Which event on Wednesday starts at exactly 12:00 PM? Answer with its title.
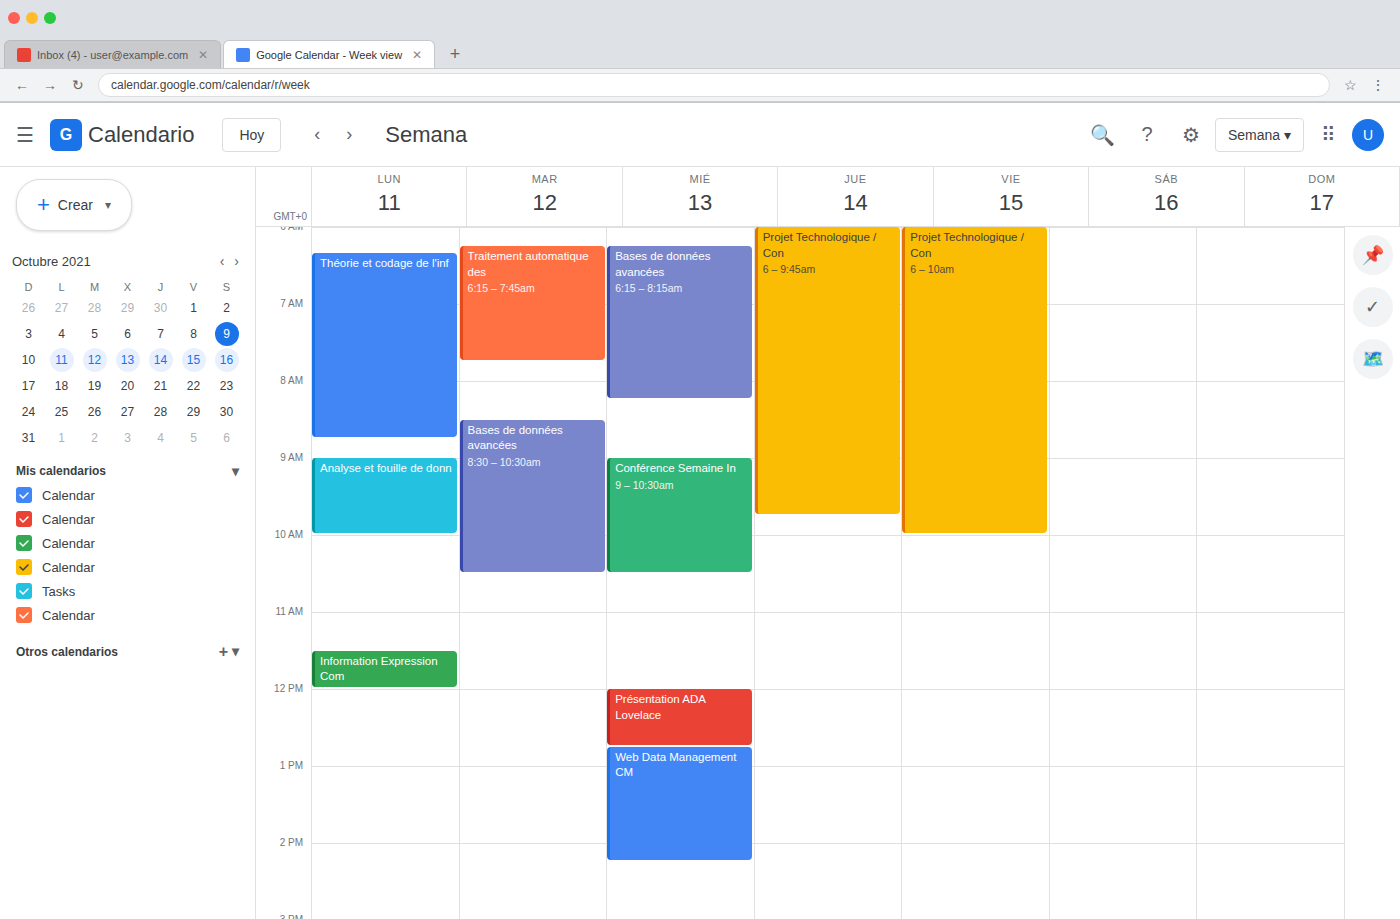
"Présentation ADA Lovelace"